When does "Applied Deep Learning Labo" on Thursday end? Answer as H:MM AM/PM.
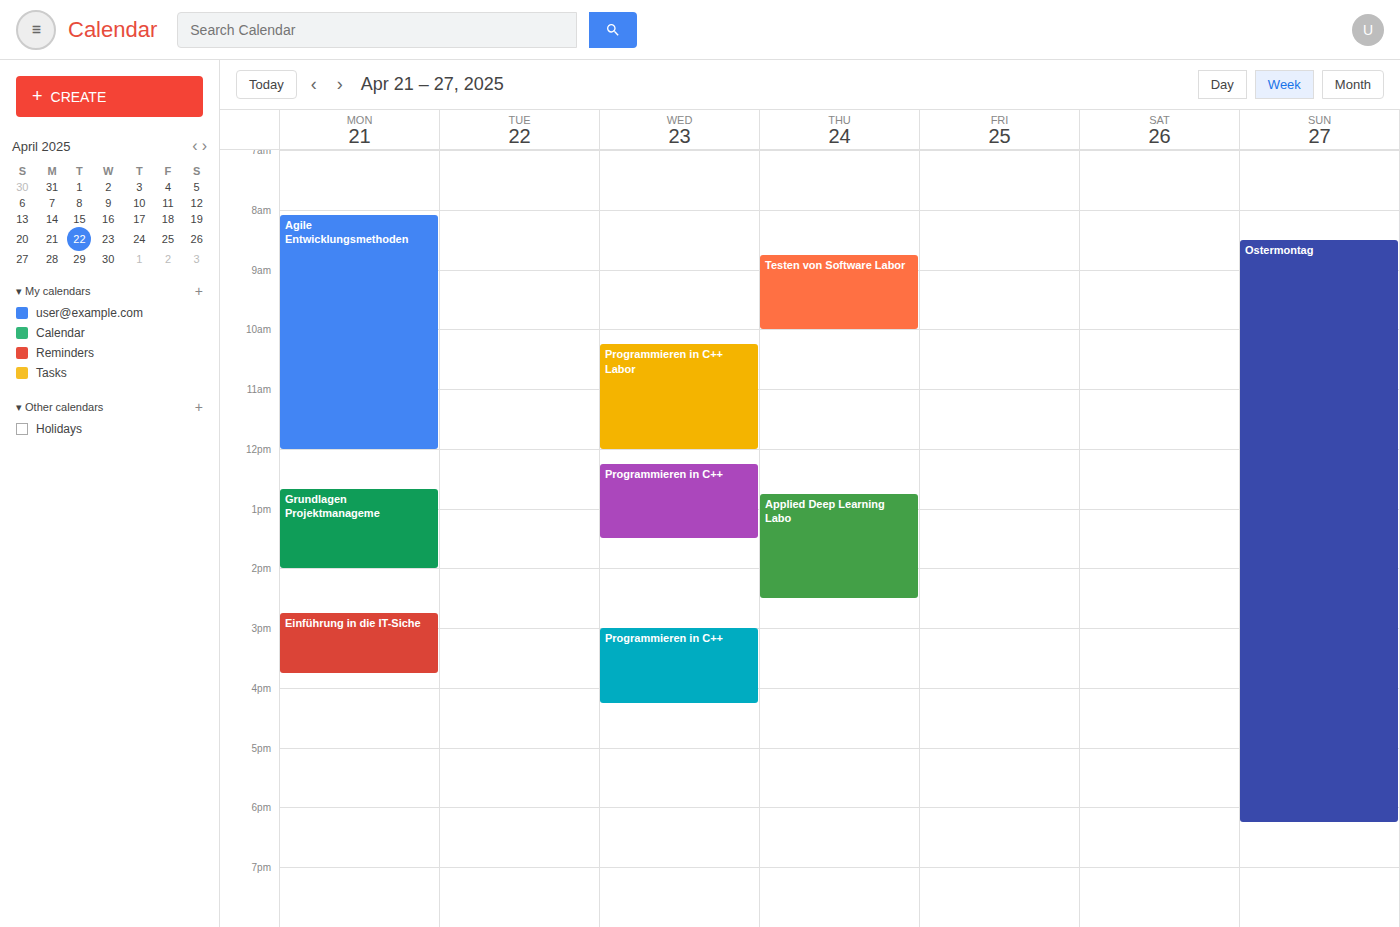
2:30 PM